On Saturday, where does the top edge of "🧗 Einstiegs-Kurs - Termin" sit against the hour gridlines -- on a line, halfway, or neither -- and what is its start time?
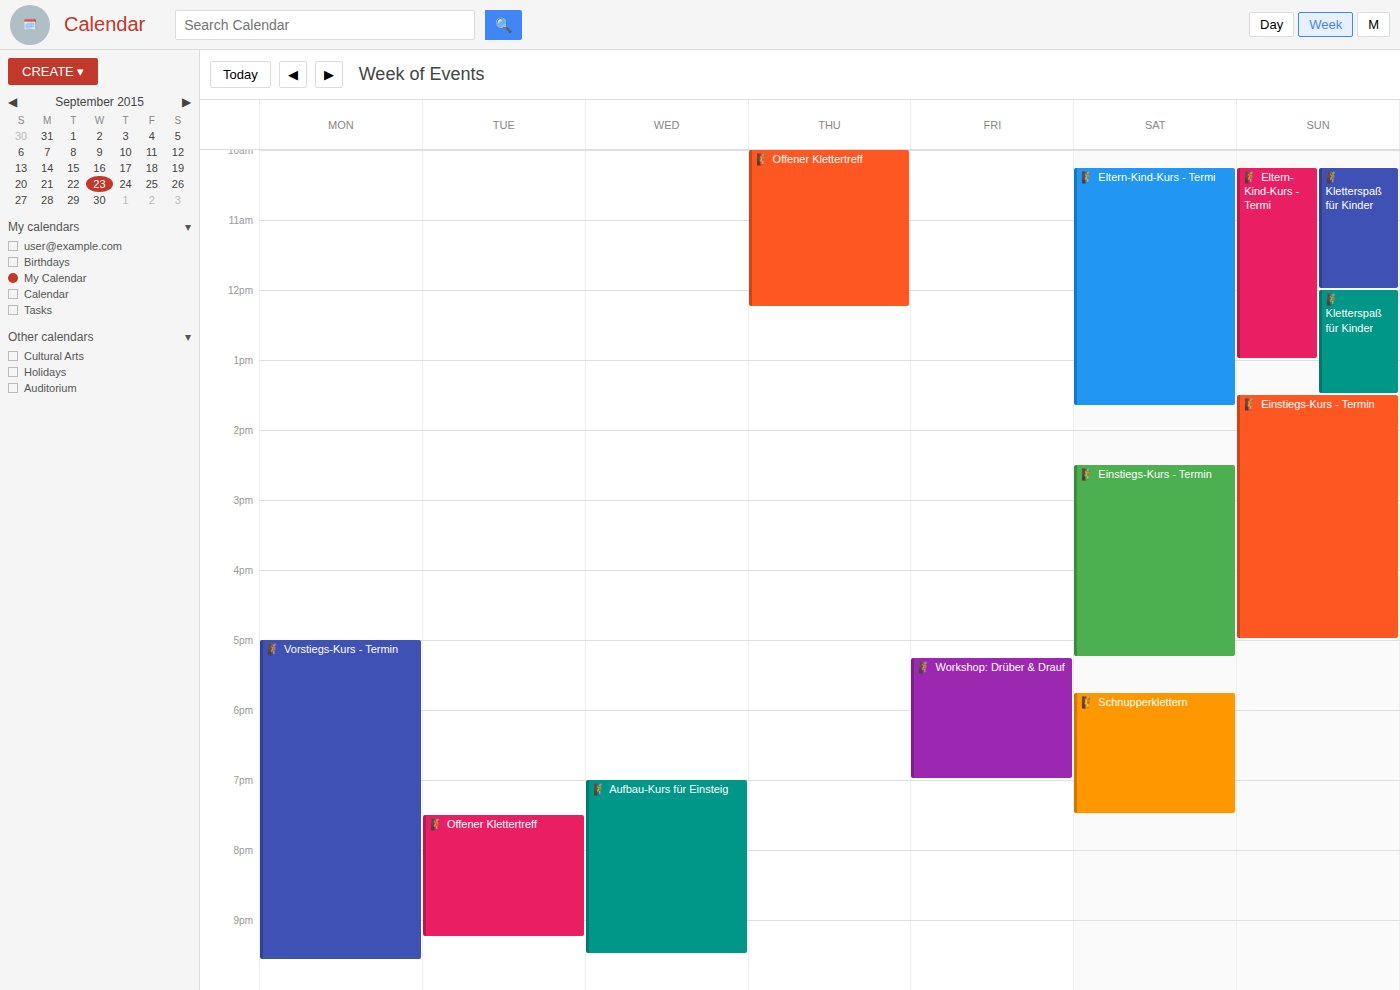
2:30 PM -- halfway between the 2 PM and 3 PM lines.